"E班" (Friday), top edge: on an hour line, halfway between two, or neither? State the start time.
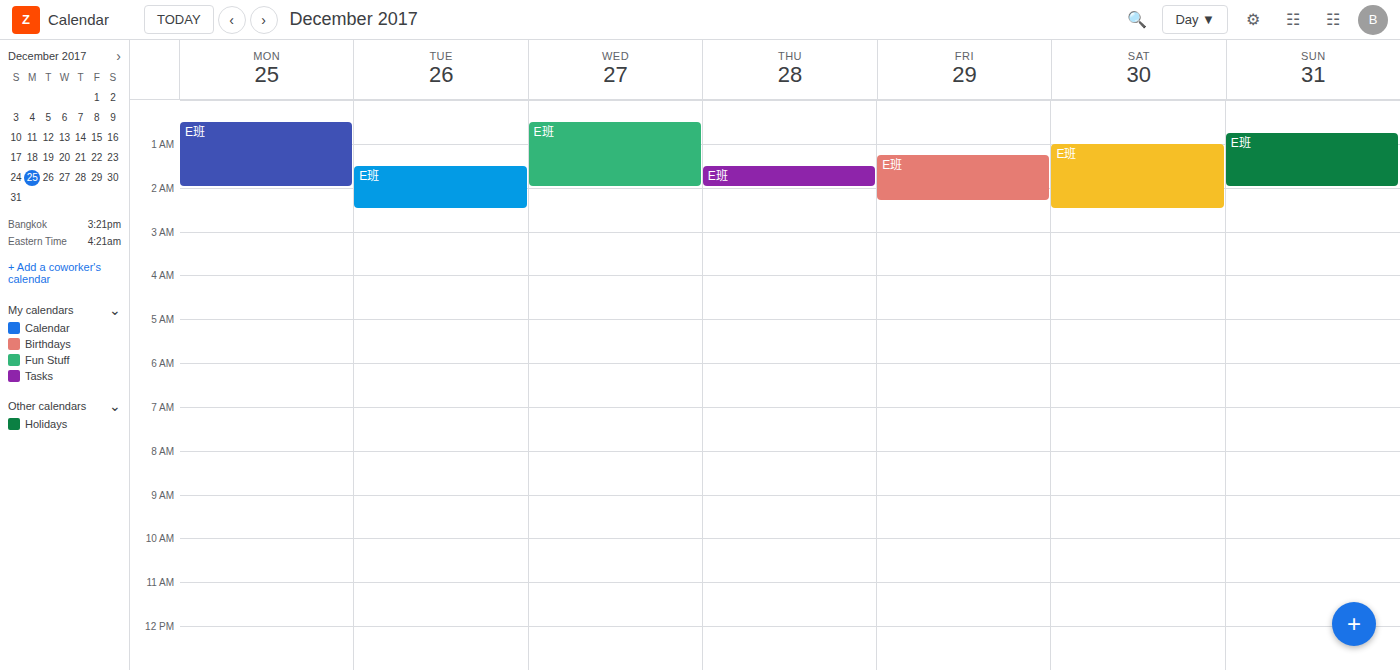
1:15 AM -- neither: a quarter of the way from the 1 AM line to the 2 AM line.